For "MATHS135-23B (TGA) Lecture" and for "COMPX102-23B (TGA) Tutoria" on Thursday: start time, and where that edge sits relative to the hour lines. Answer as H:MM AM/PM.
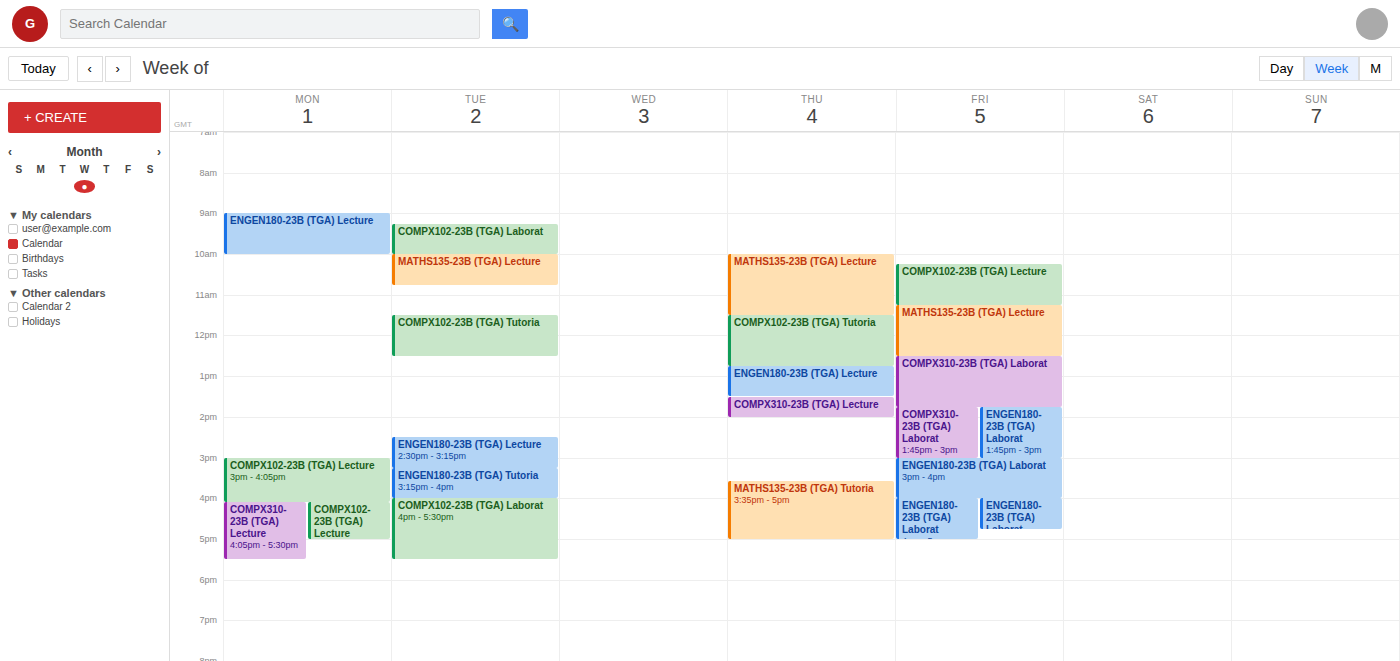
"MATHS135-23B (TGA) Lecture": 10:00 AM, exactly on the 10 AM line. "COMPX102-23B (TGA) Tutoria": 11:30 AM, halfway between the 11 AM and 12 PM lines.